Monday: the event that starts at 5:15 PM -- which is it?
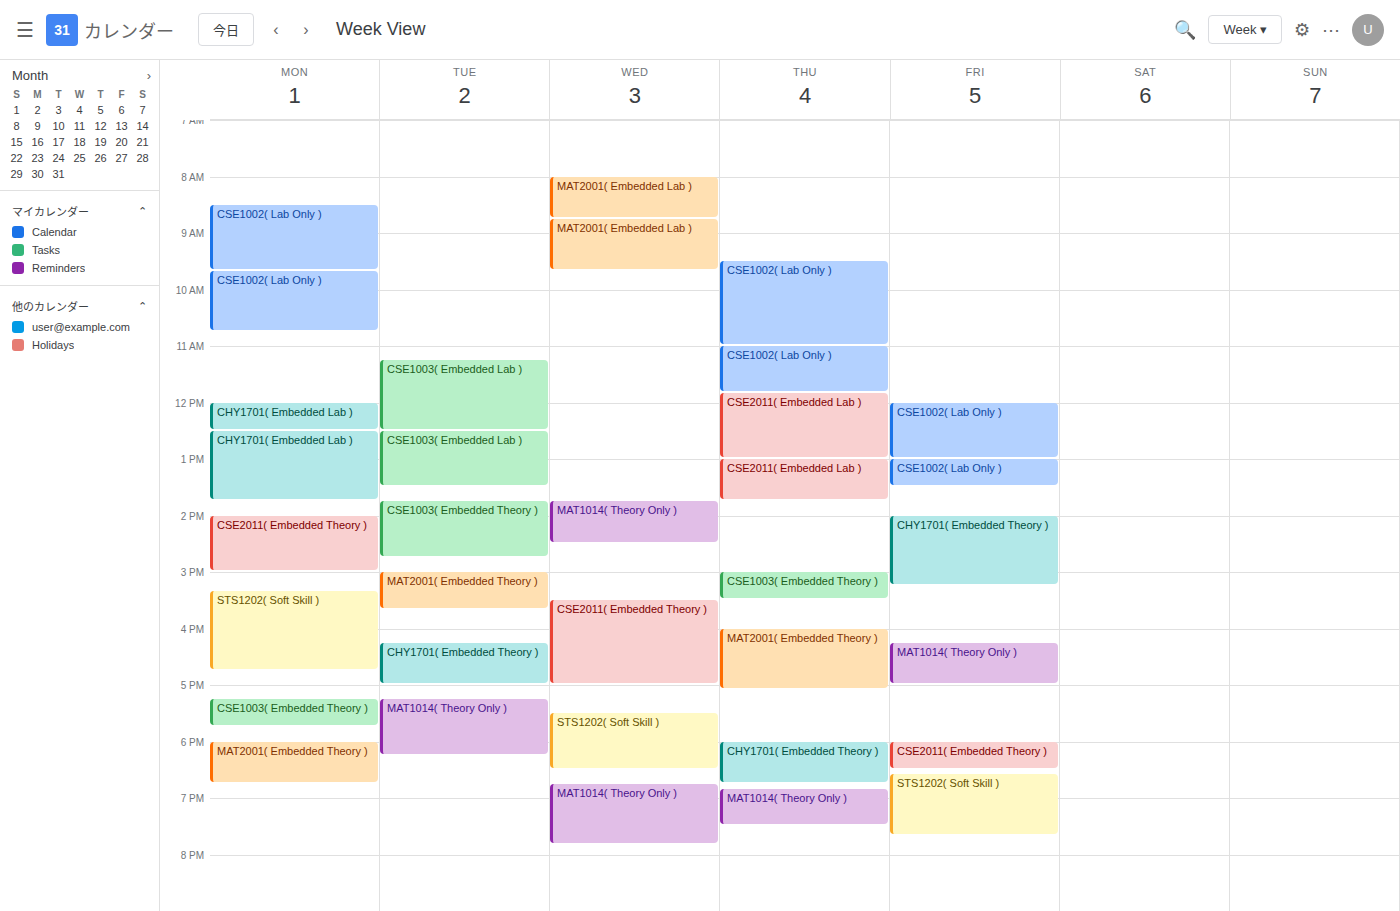
"CSE1003( Embedded Theory )"